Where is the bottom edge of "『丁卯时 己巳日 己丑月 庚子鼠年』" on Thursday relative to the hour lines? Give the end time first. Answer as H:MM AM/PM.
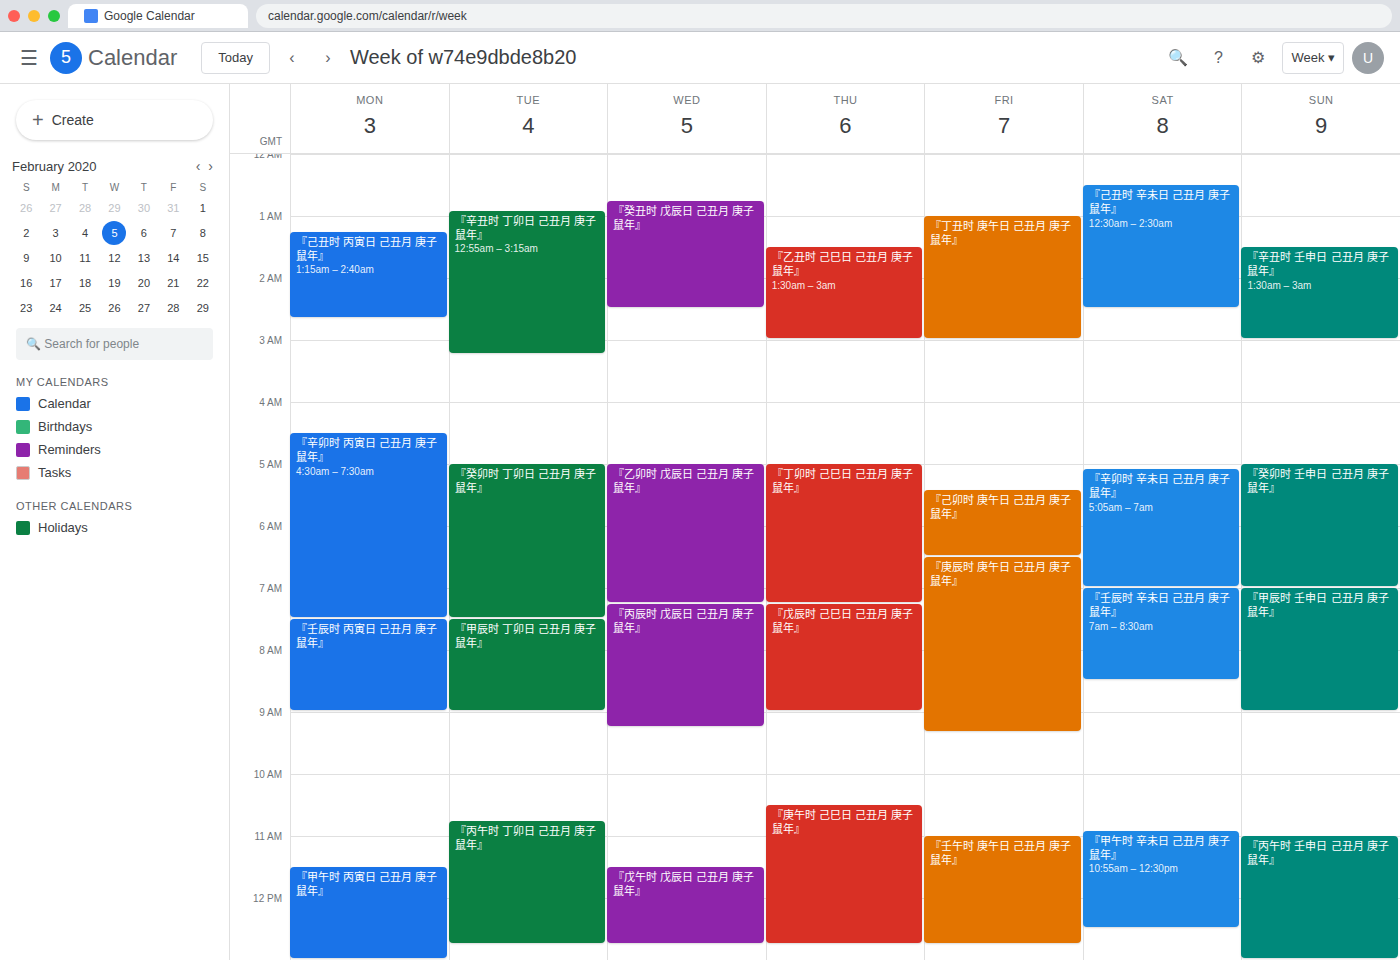
7:15 AM -- neither: a quarter of the way from the 7 AM line to the 8 AM line.